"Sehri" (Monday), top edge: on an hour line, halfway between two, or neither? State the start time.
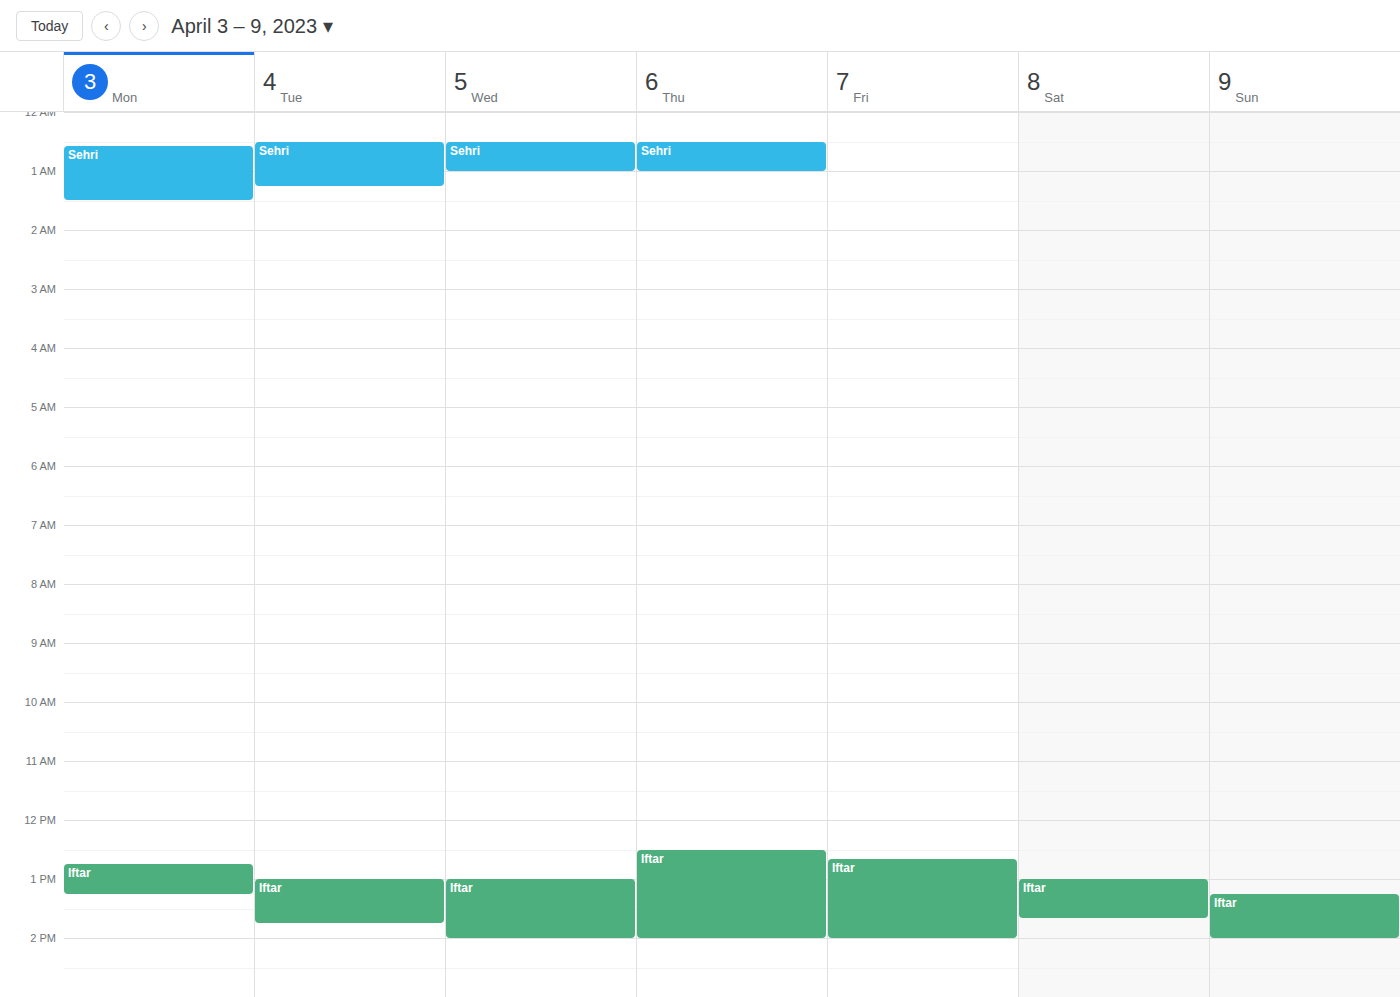
12:35 AM -- neither: 35 minutes below the 12 AM line and 25 minutes above the 1 AM line.